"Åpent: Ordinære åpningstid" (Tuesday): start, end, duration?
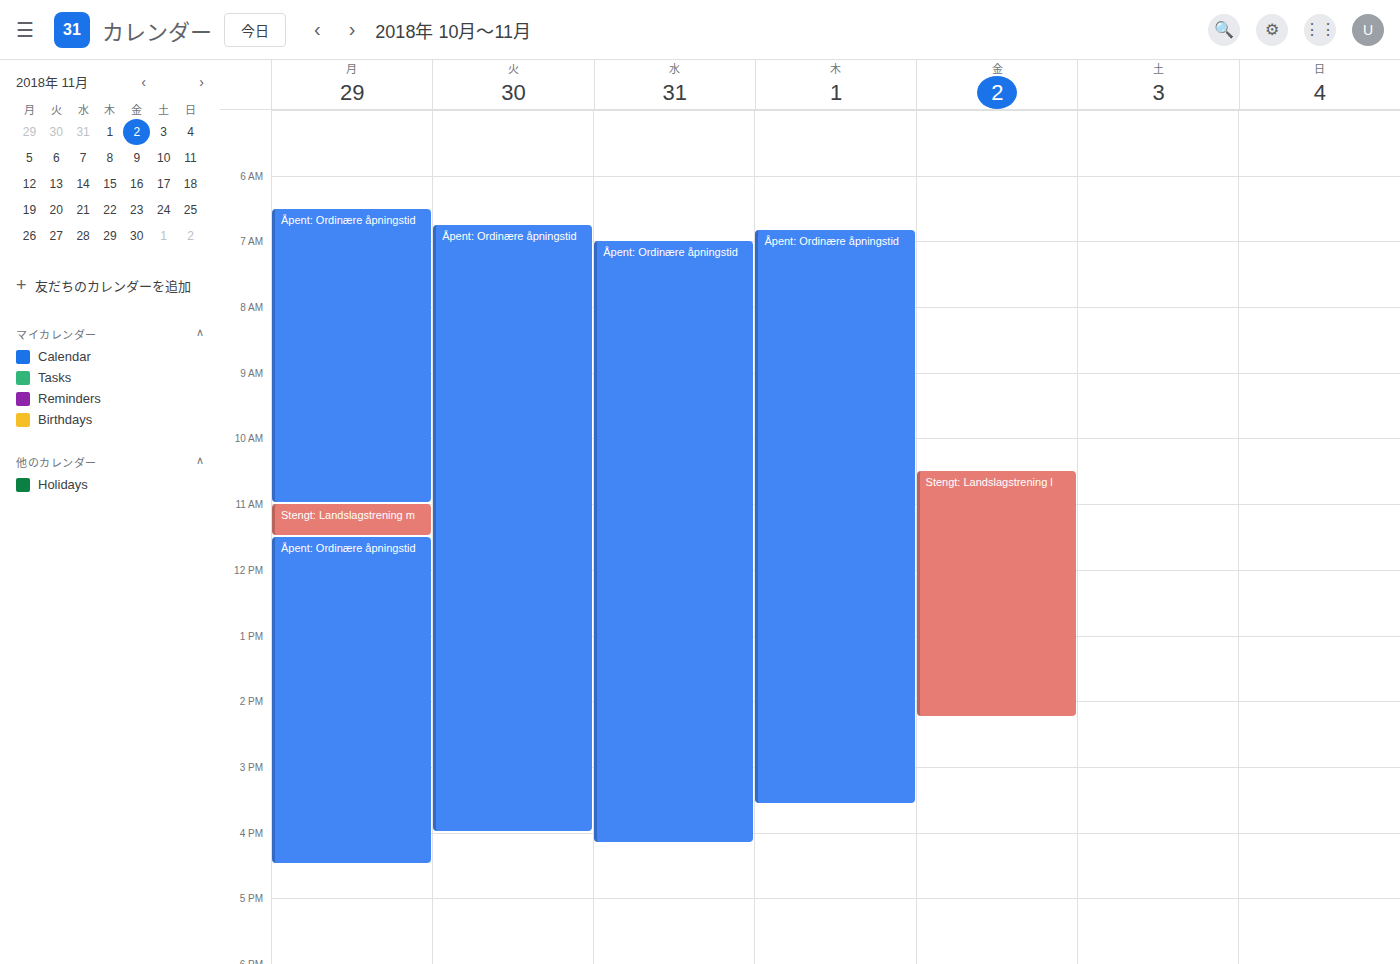
6:45 AM to 4:00 PM, 9 hours 15 minutes